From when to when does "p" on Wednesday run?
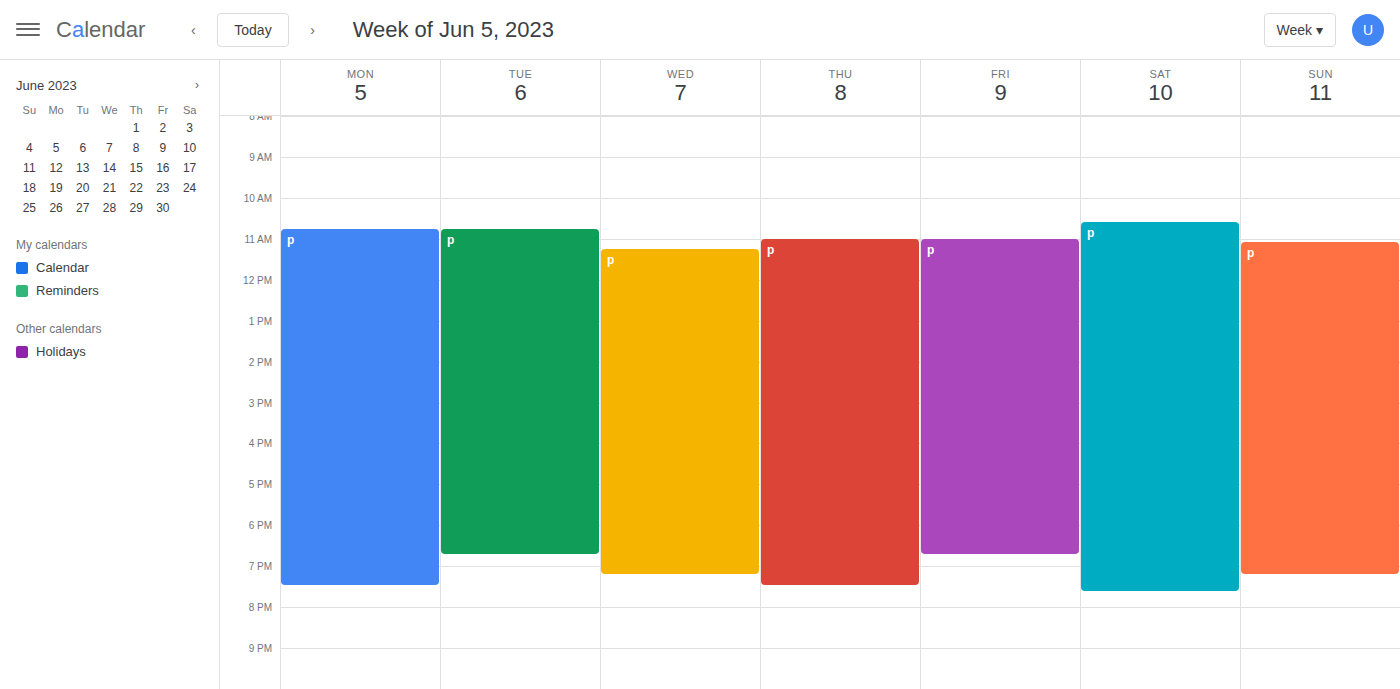
11:15 AM to 7:15 PM